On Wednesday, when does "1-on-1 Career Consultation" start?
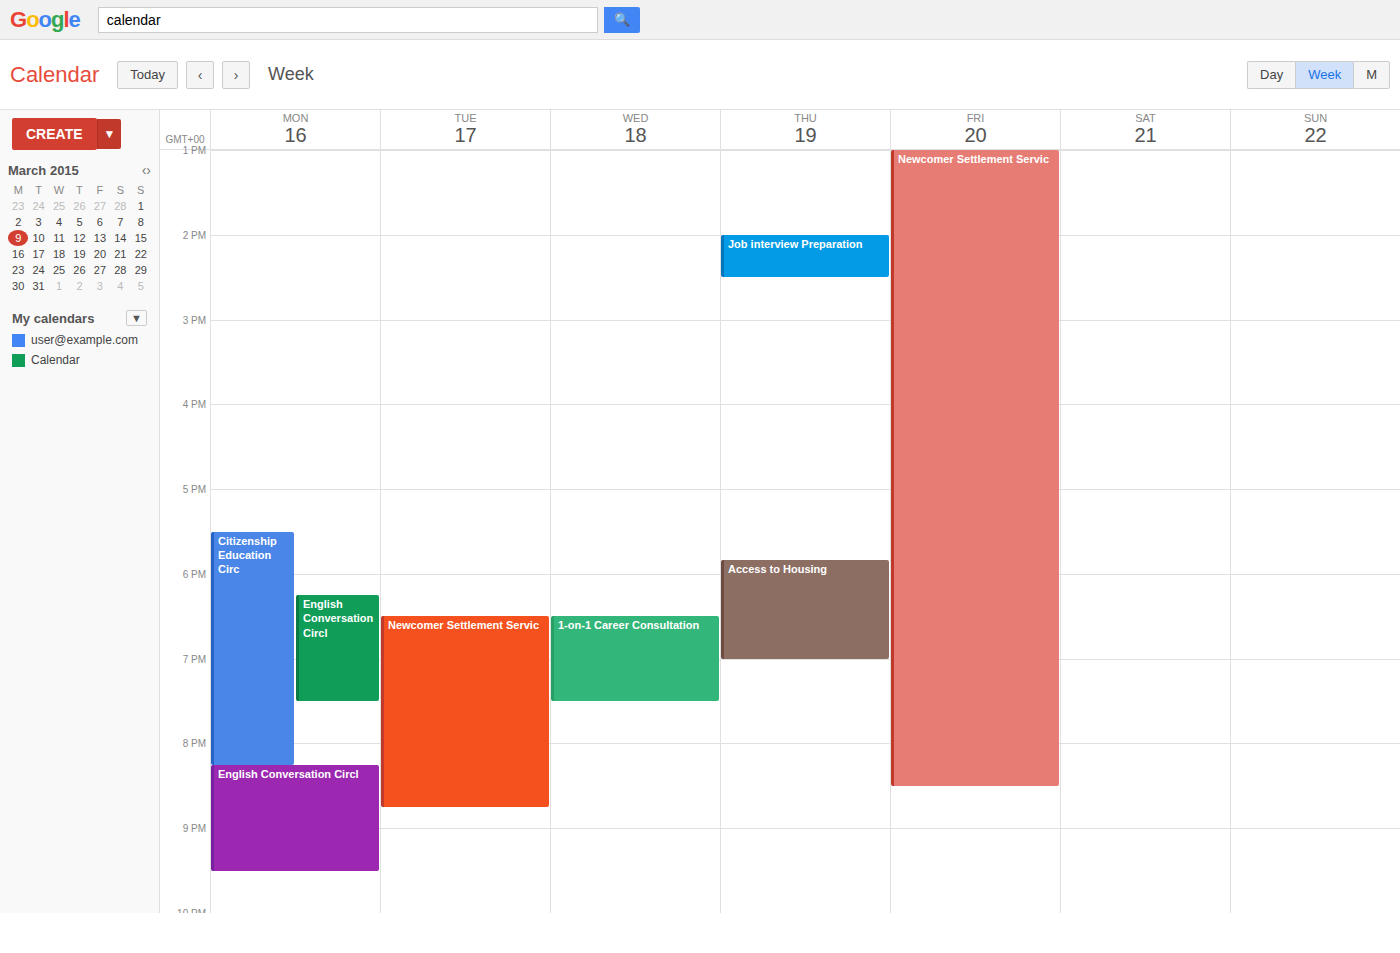
6:30 PM